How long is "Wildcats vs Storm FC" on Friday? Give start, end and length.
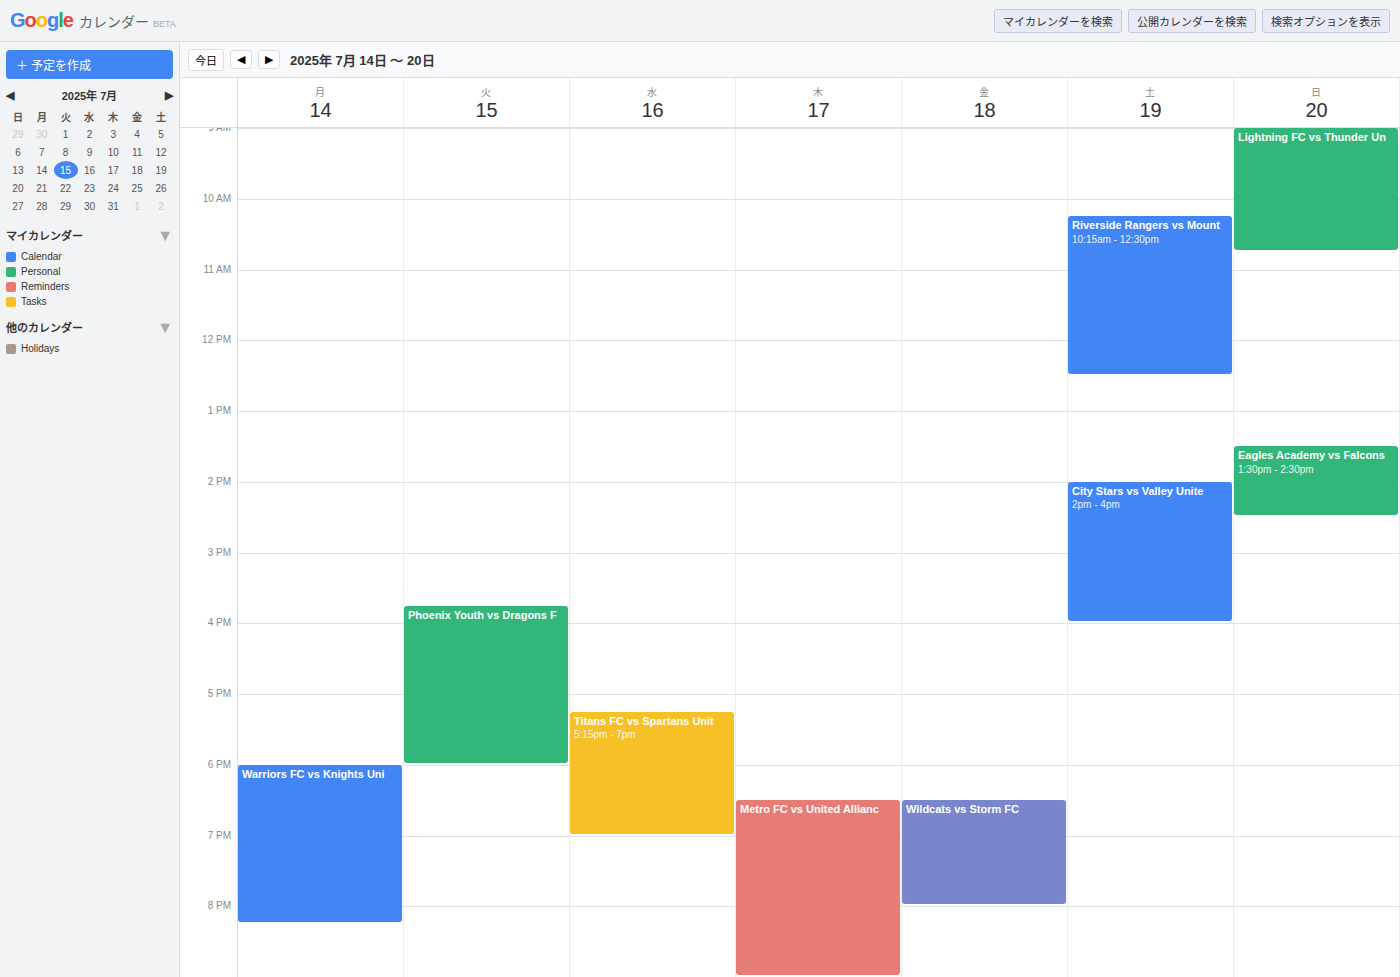
6:30 PM to 8:00 PM, 1 hour 30 minutes